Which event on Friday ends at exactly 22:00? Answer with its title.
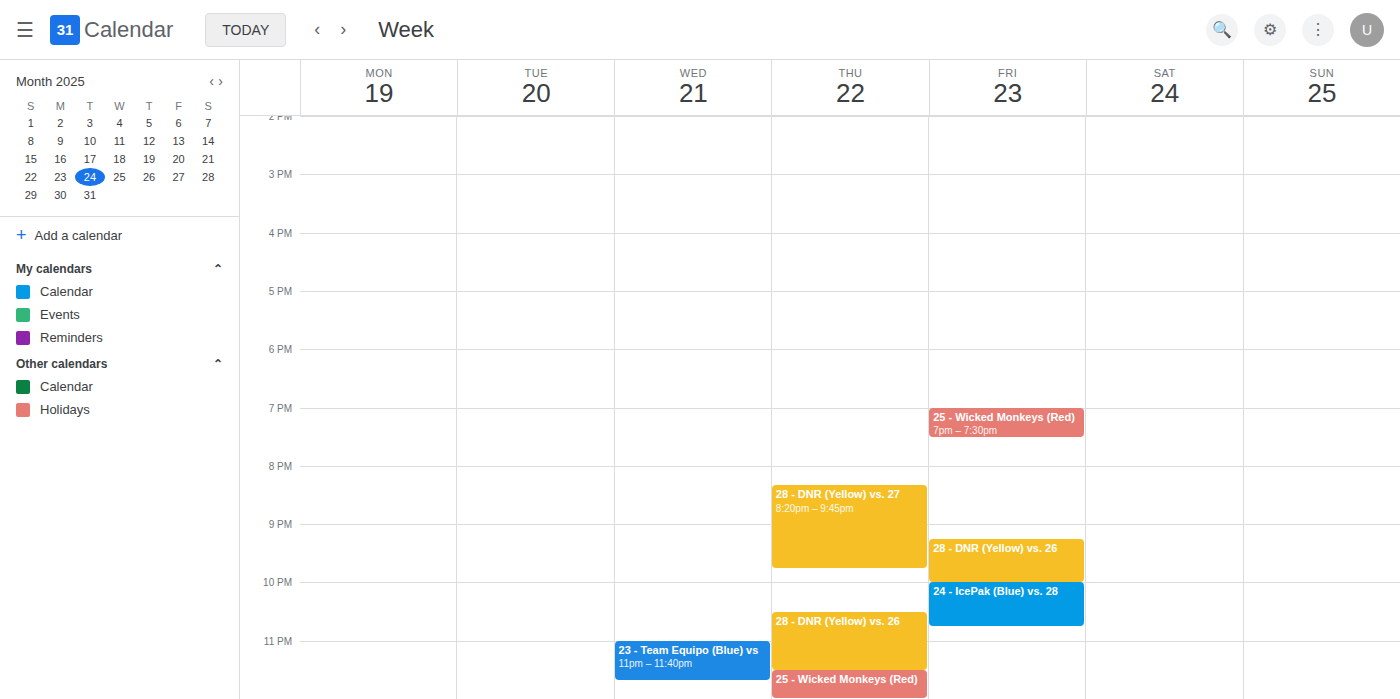
"28 - DNR (Yellow) vs. 26"